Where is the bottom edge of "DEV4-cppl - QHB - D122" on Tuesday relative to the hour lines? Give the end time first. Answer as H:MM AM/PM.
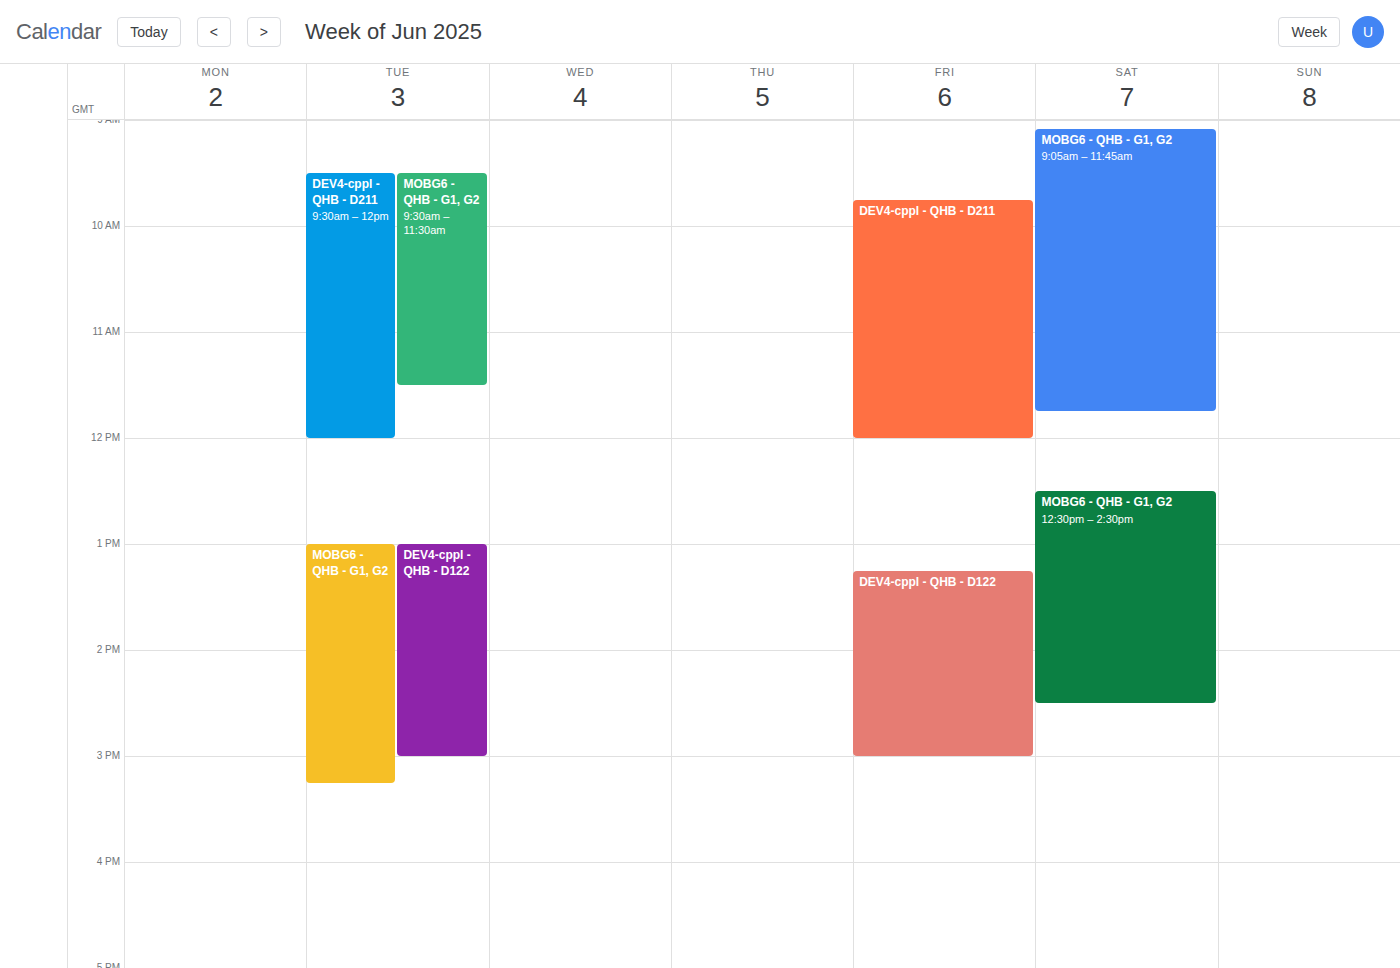
3:00 PM -- exactly on the 3 PM line.